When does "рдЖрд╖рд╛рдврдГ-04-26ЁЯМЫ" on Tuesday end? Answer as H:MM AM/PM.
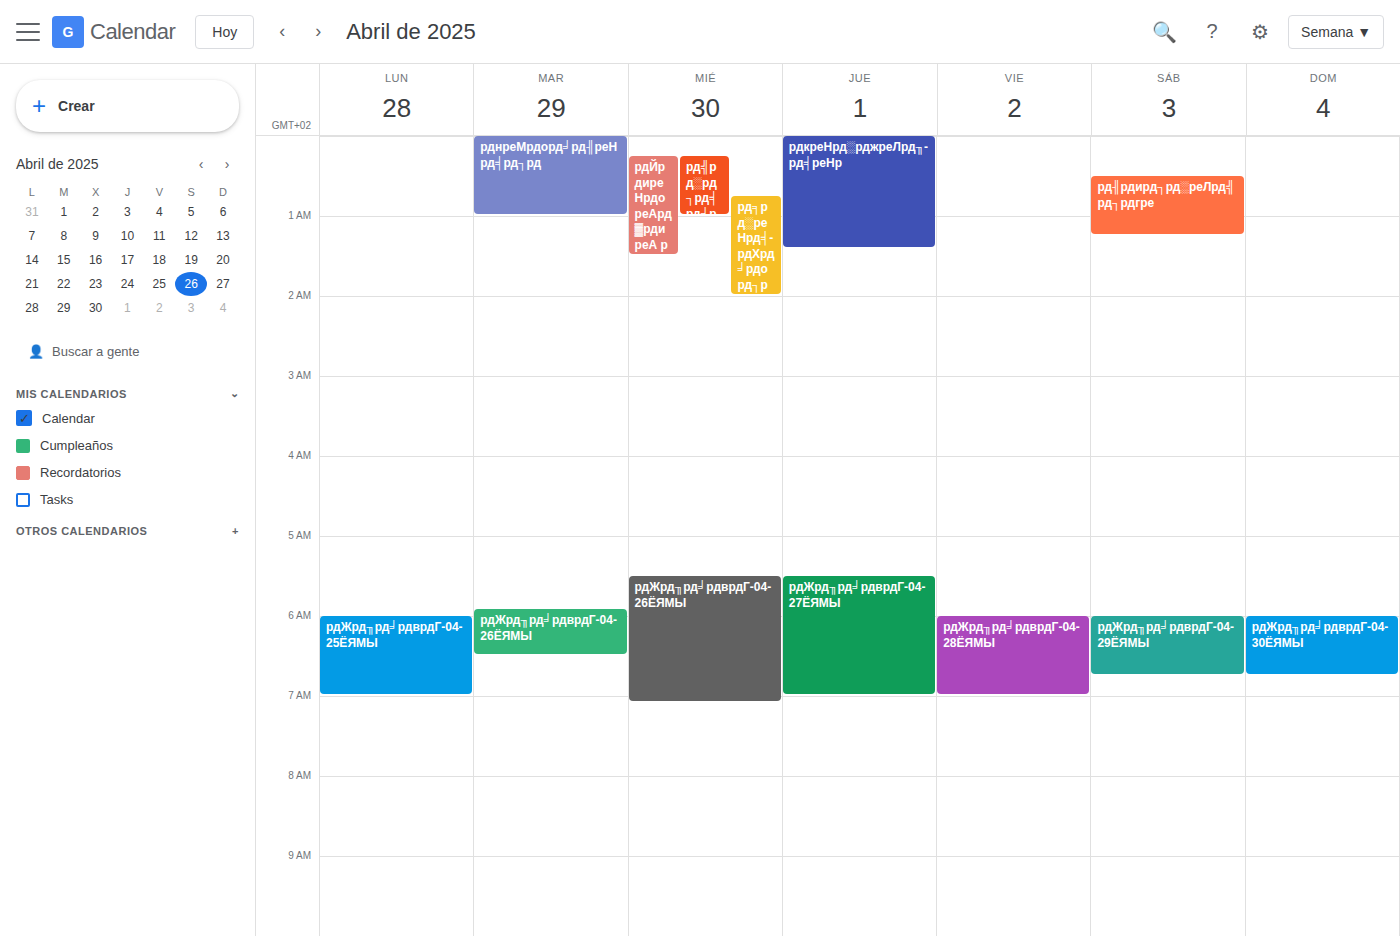
6:30 AM